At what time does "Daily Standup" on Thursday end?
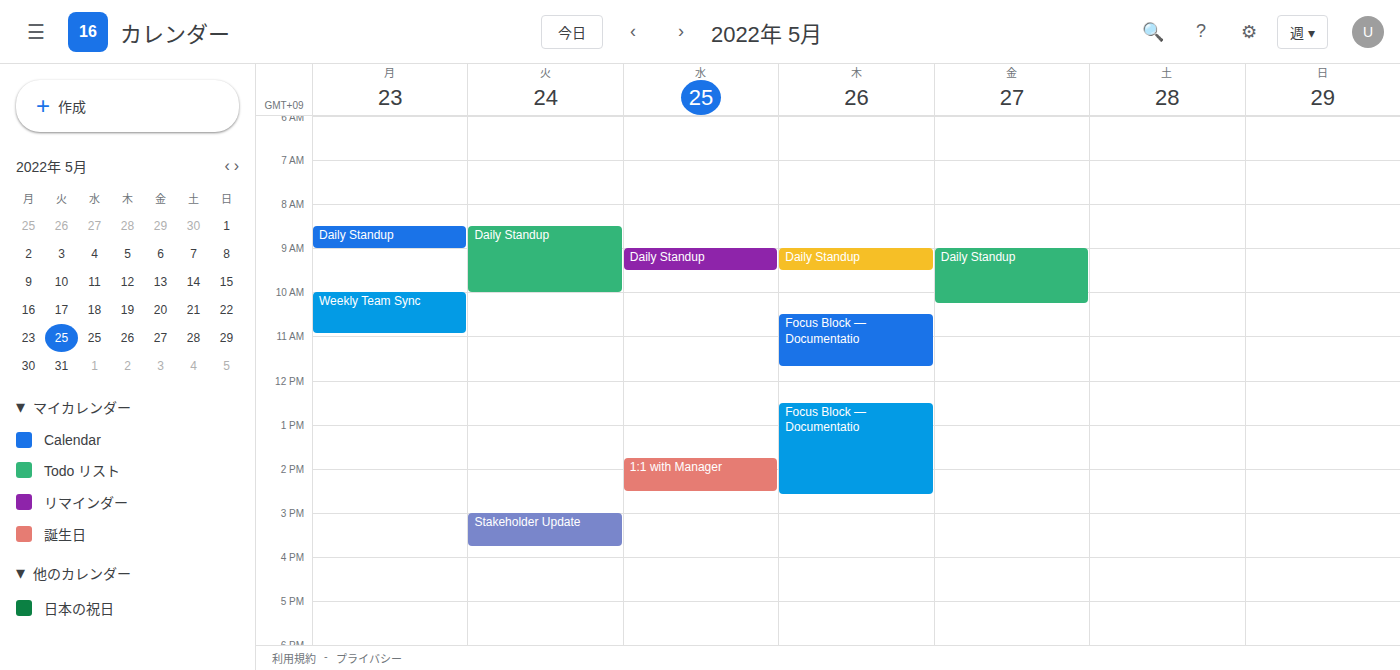
9:30 AM